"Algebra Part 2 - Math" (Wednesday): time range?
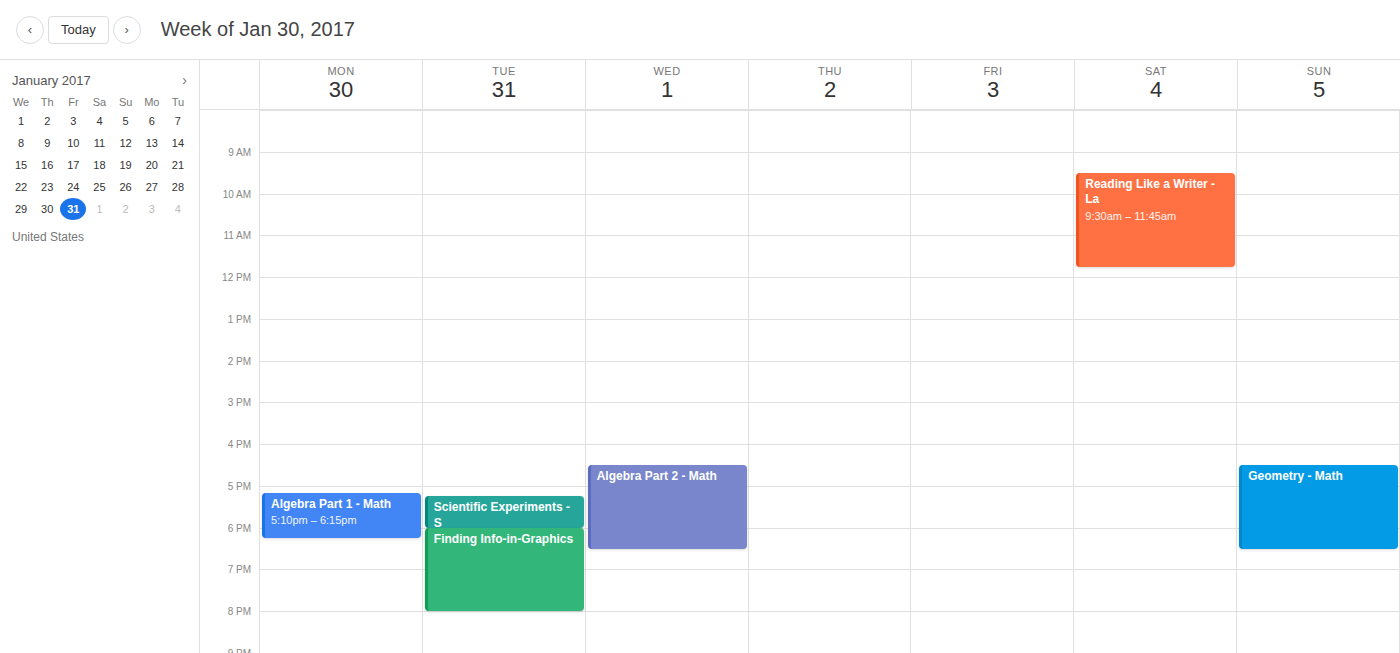
4:30 PM to 6:30 PM